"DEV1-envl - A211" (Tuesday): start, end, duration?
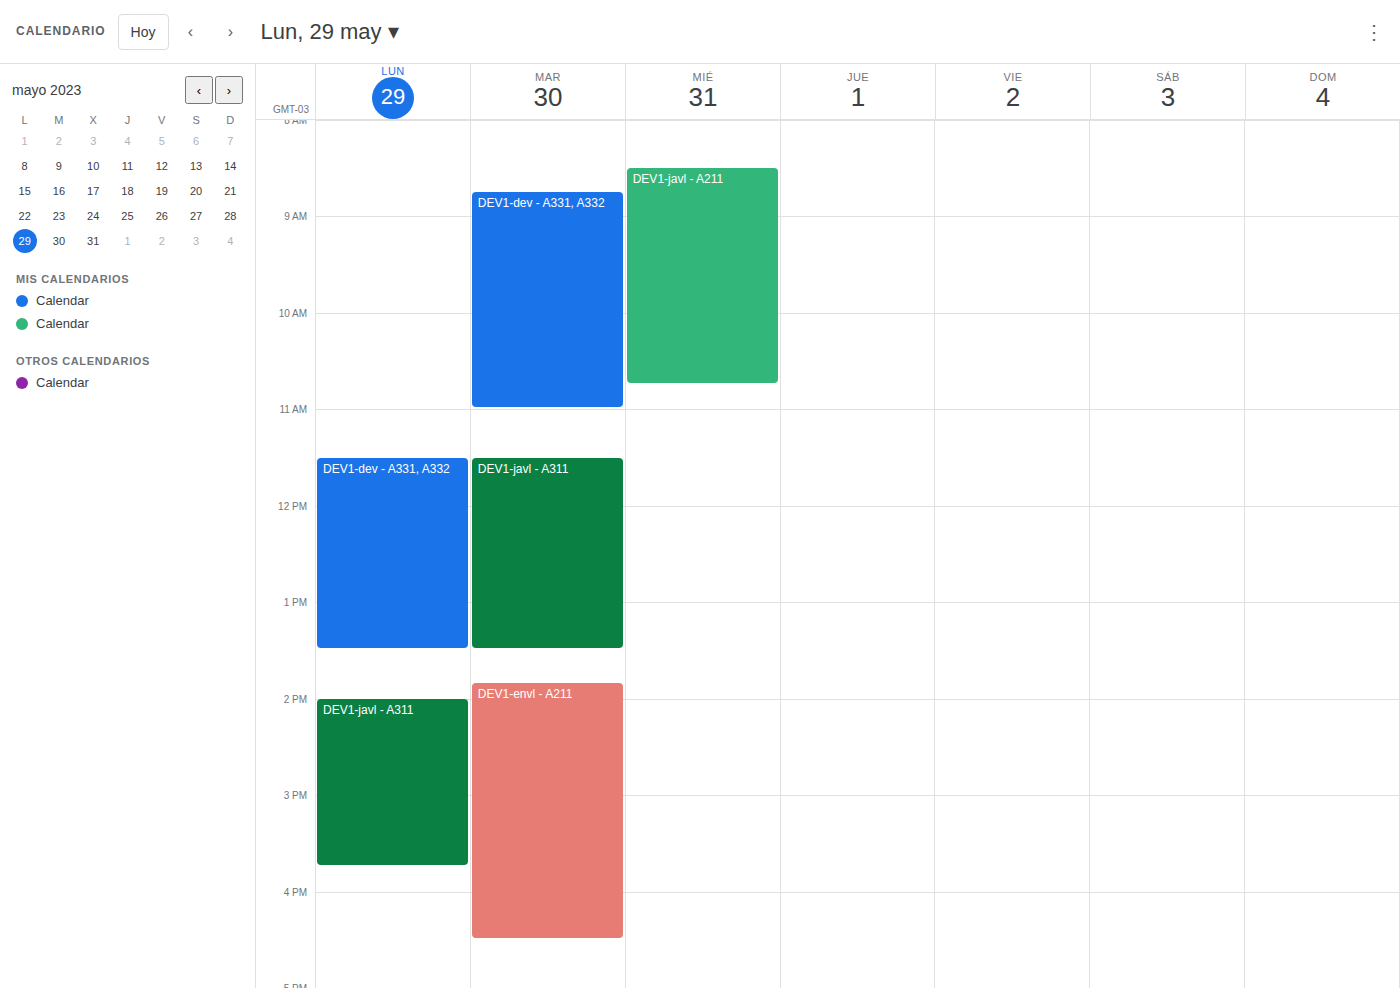
1:50 PM to 4:30 PM, 2 hours 40 minutes